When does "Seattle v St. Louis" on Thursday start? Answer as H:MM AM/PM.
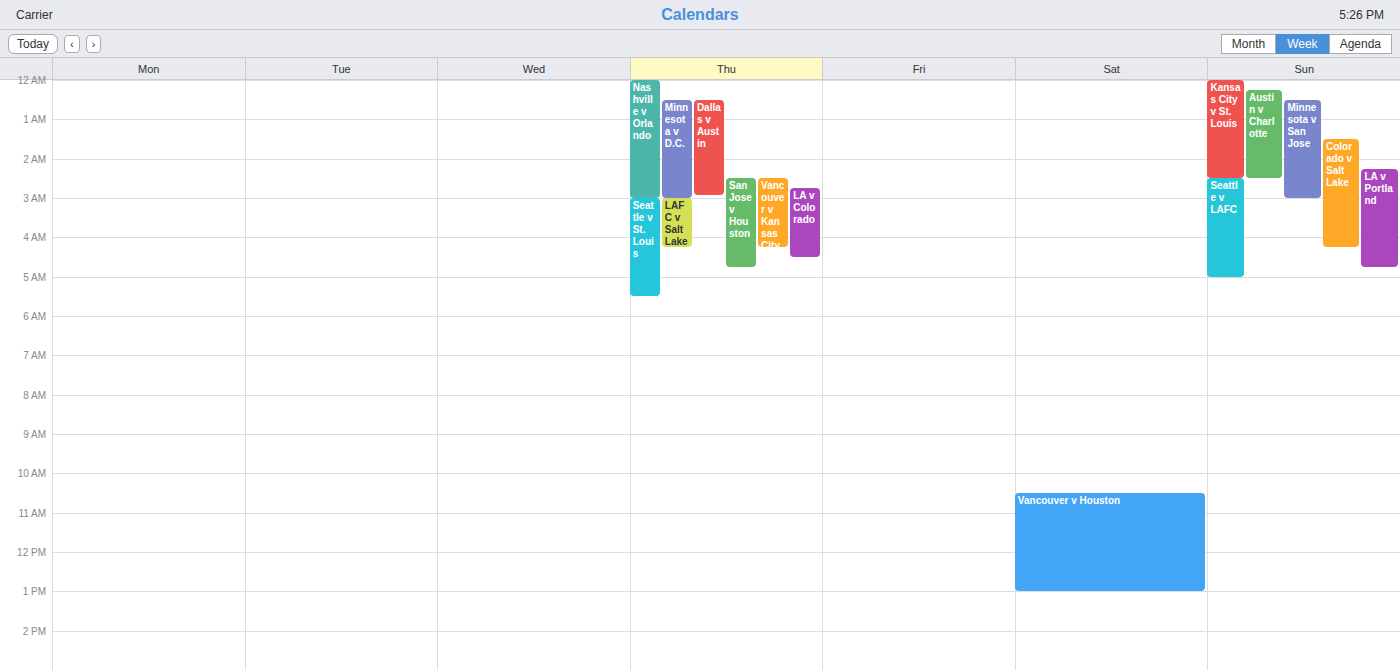
3:00 AM